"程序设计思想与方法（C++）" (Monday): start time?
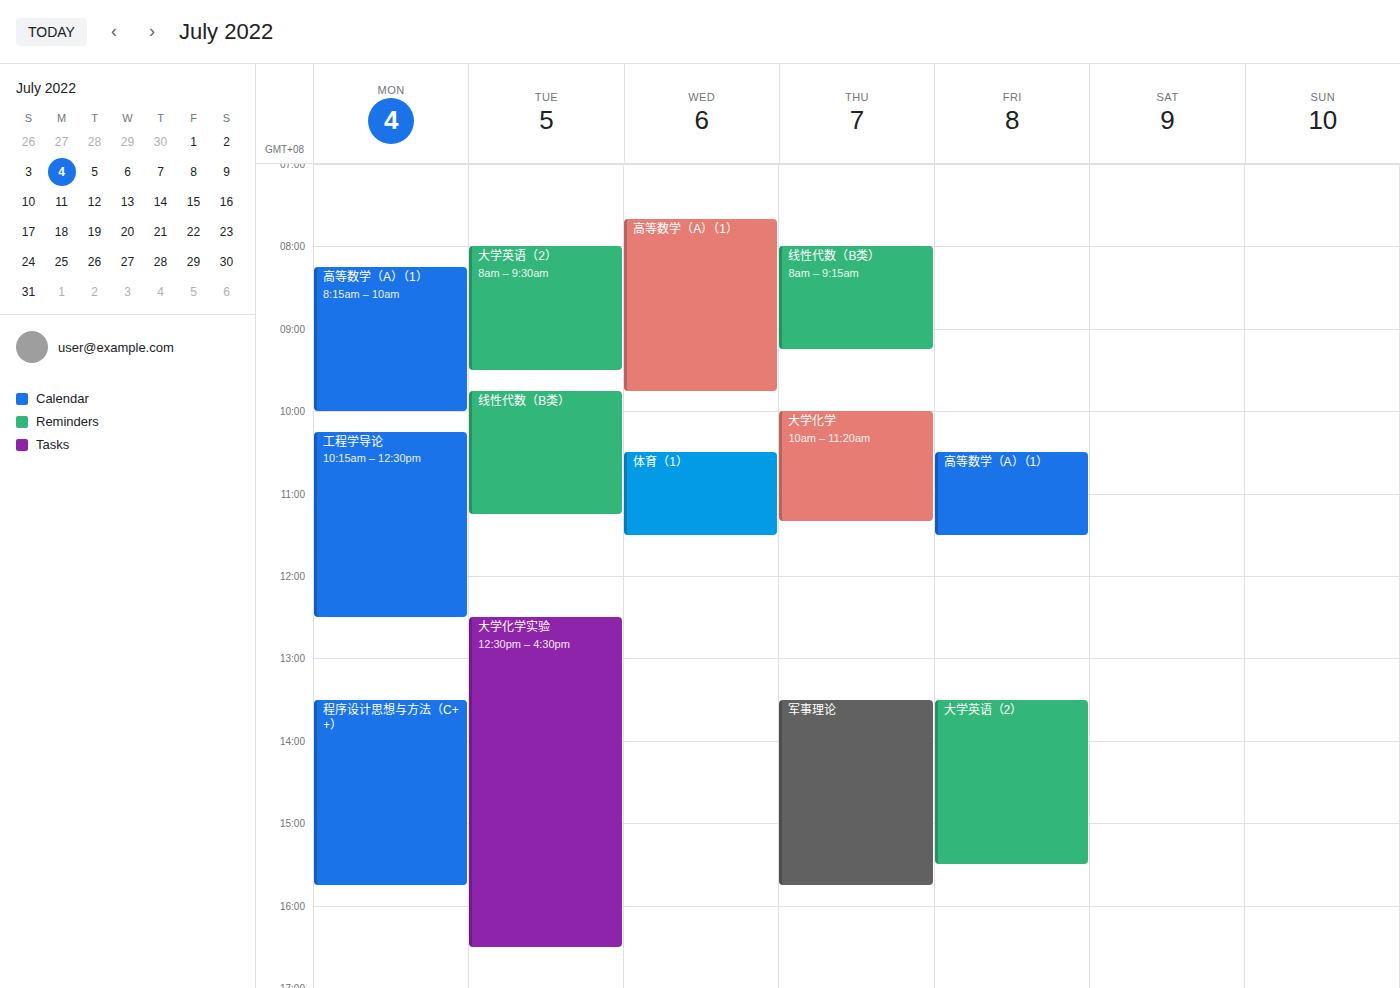
1:30 PM